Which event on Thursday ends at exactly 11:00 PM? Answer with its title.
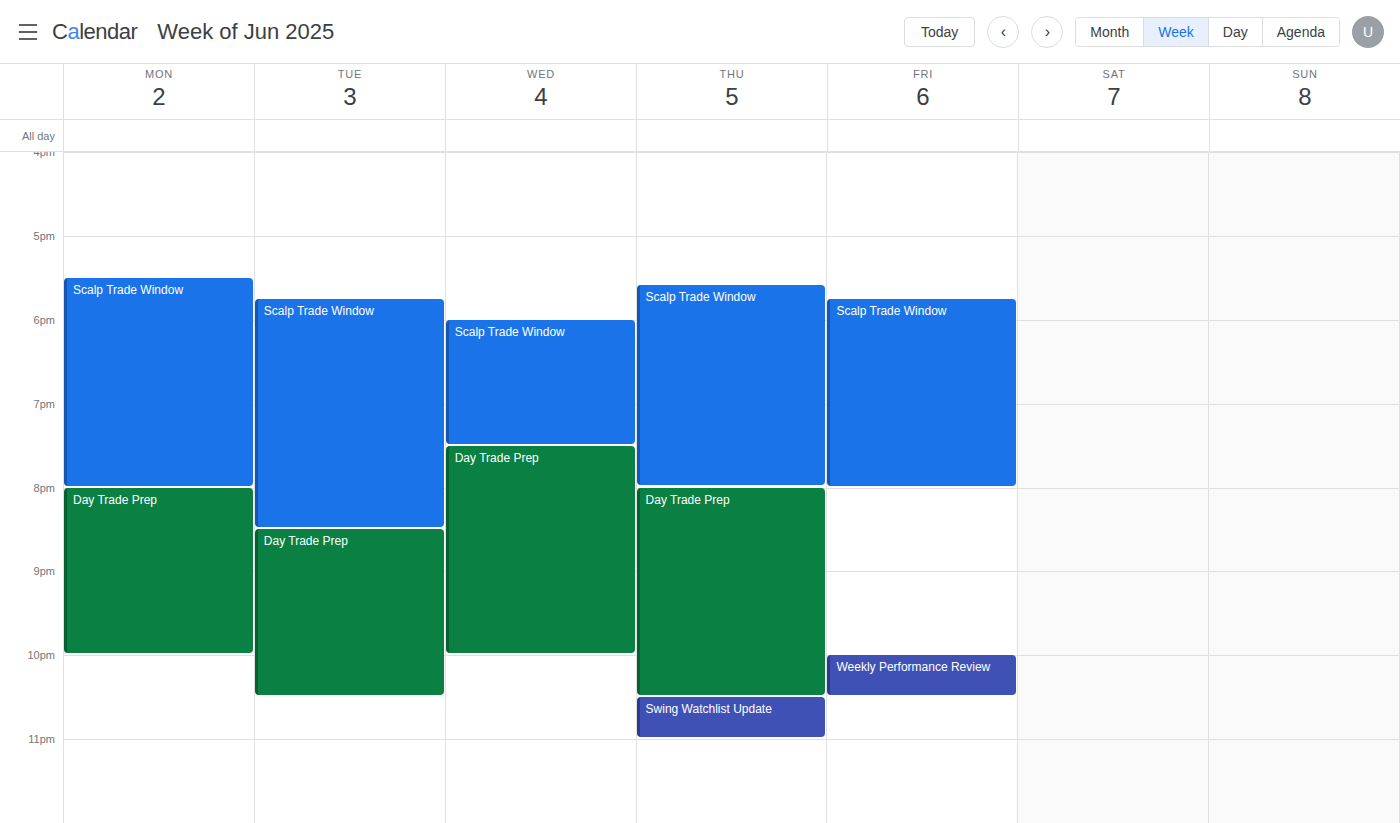
"Swing Watchlist Update"